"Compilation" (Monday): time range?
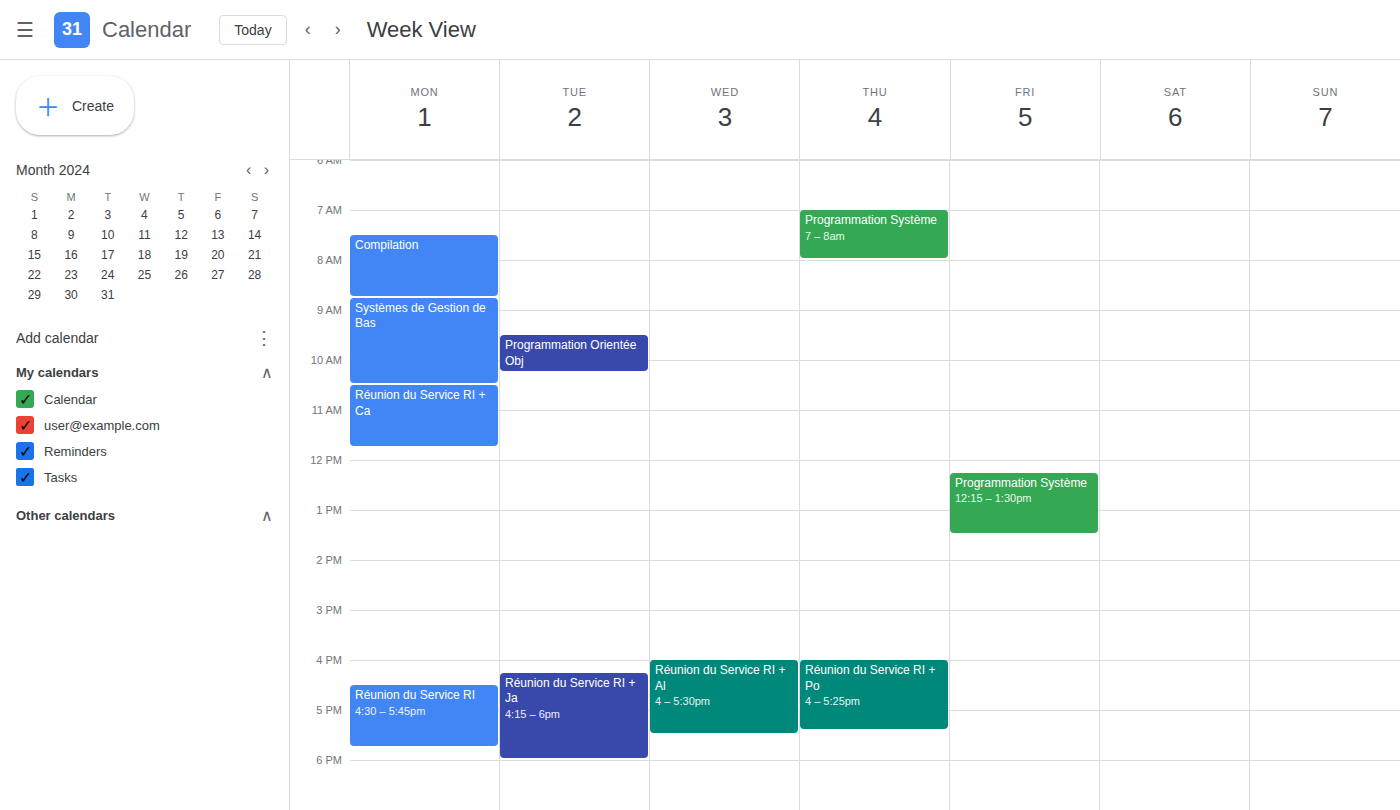
7:30 AM to 8:45 AM